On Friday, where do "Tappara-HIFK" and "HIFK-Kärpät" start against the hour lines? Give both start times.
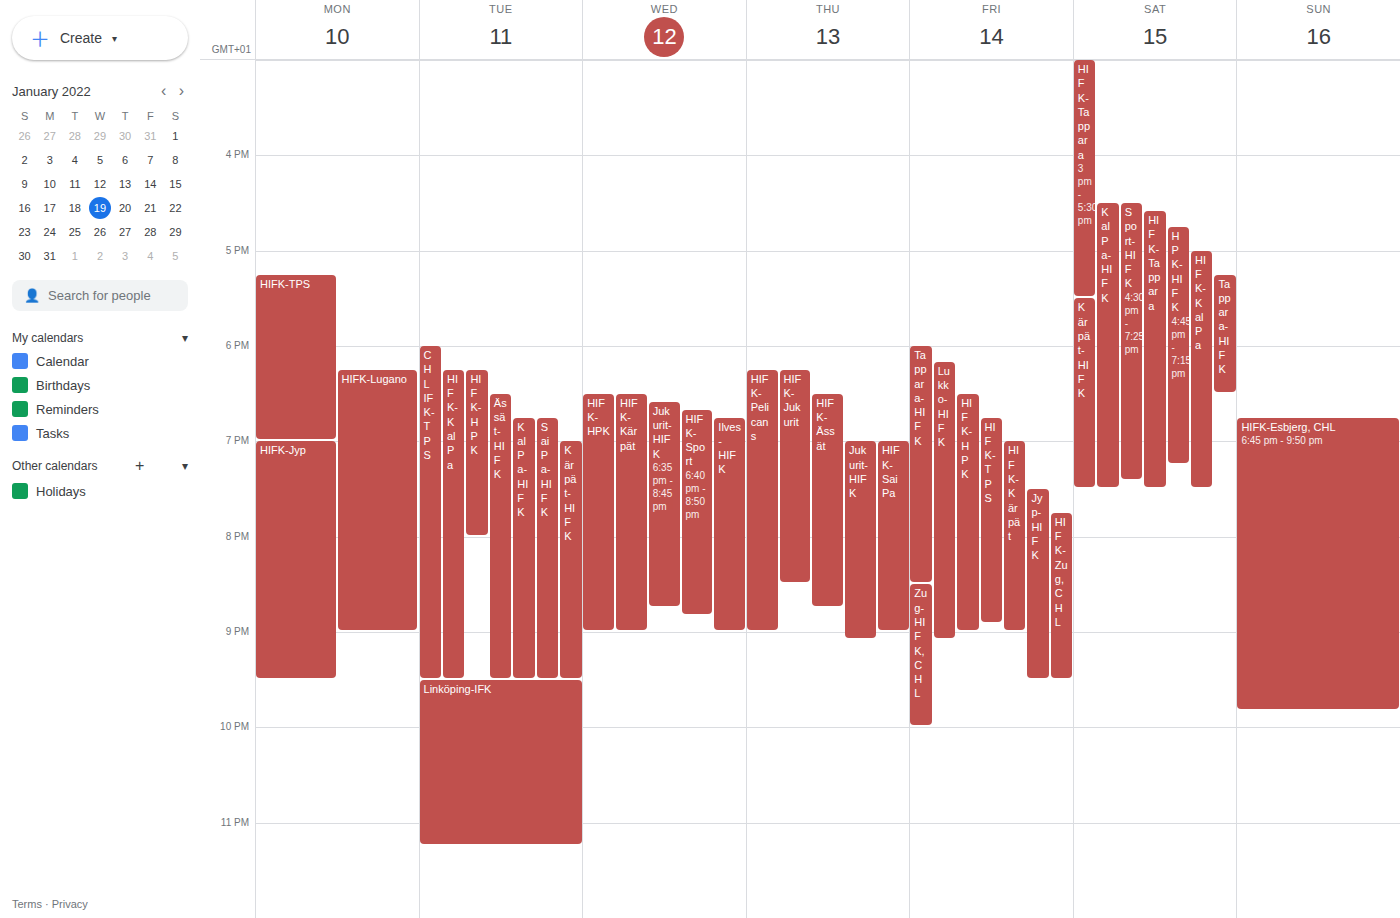
"Tappara-HIFK": 6:00 PM, exactly on the 6 PM line. "HIFK-Kärpät": 7:00 PM, exactly on the 7 PM line.